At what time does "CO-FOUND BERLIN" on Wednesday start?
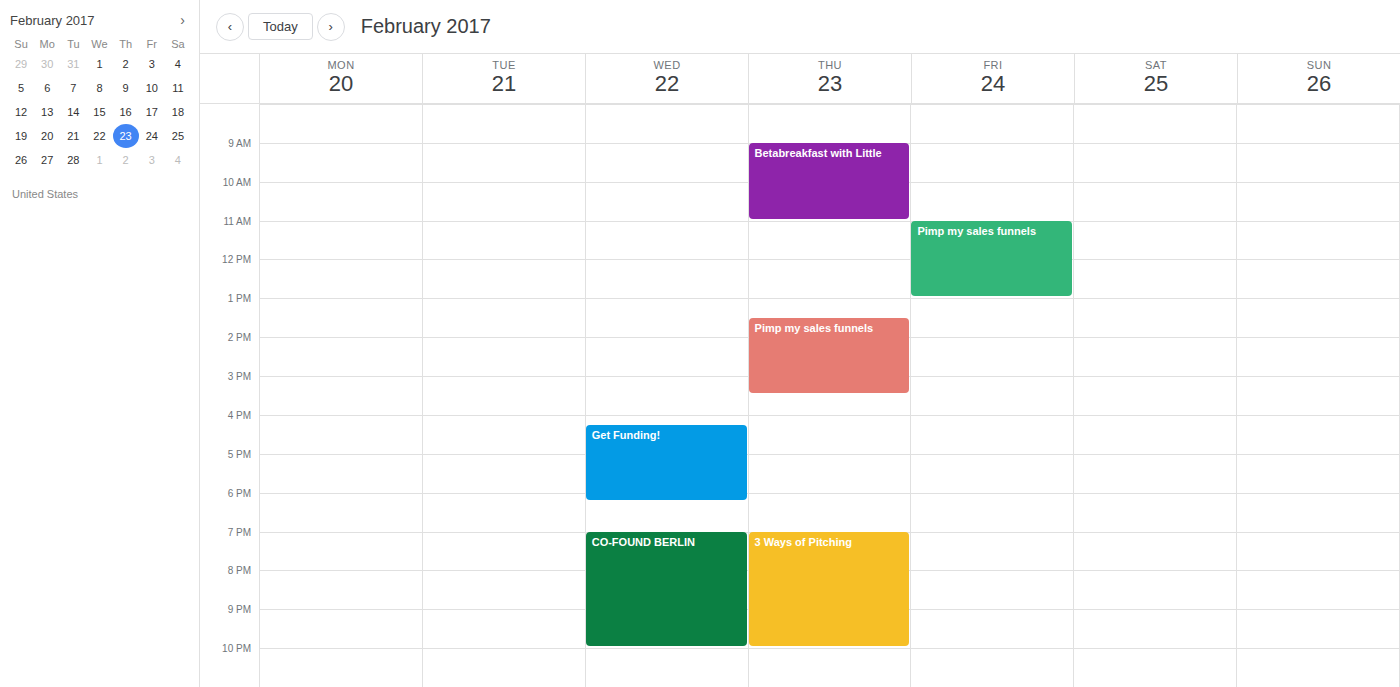
7:00 PM